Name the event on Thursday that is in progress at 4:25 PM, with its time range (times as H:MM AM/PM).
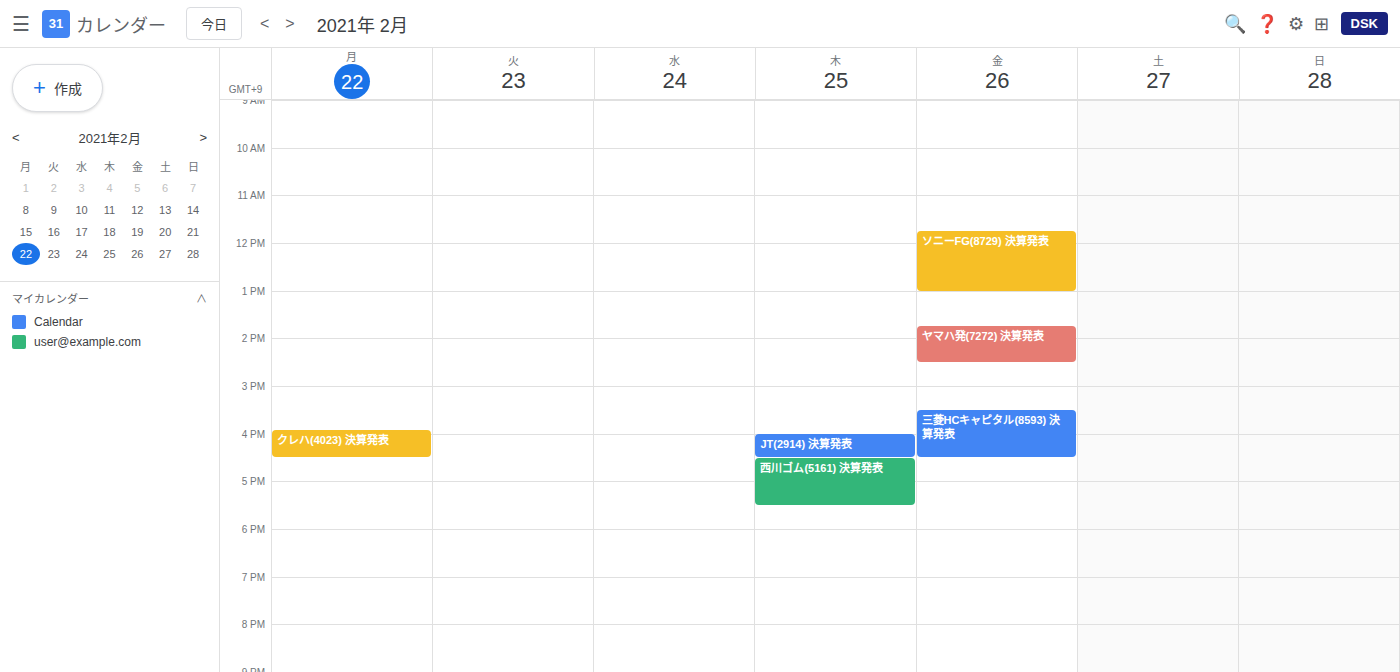
"JT(2914) 決算発表", 4:00 PM to 4:30 PM